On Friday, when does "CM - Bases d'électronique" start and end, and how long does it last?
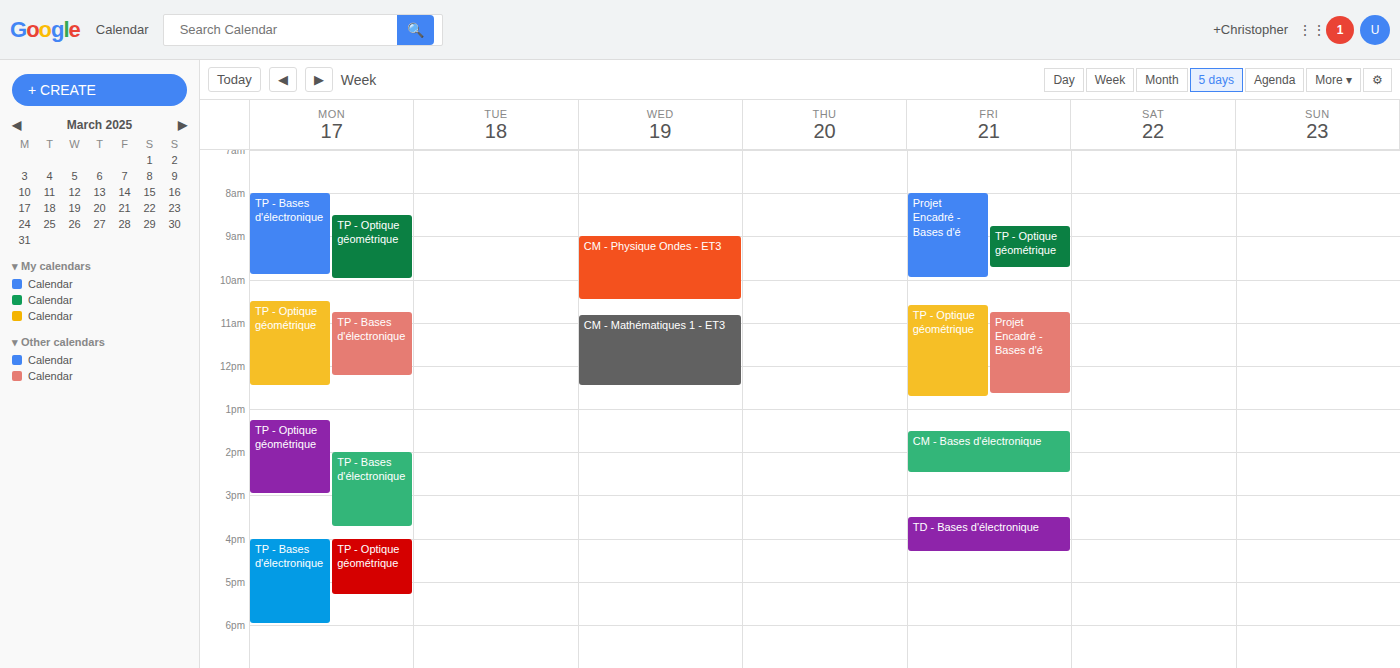
1:30 PM to 2:30 PM, 1 hour